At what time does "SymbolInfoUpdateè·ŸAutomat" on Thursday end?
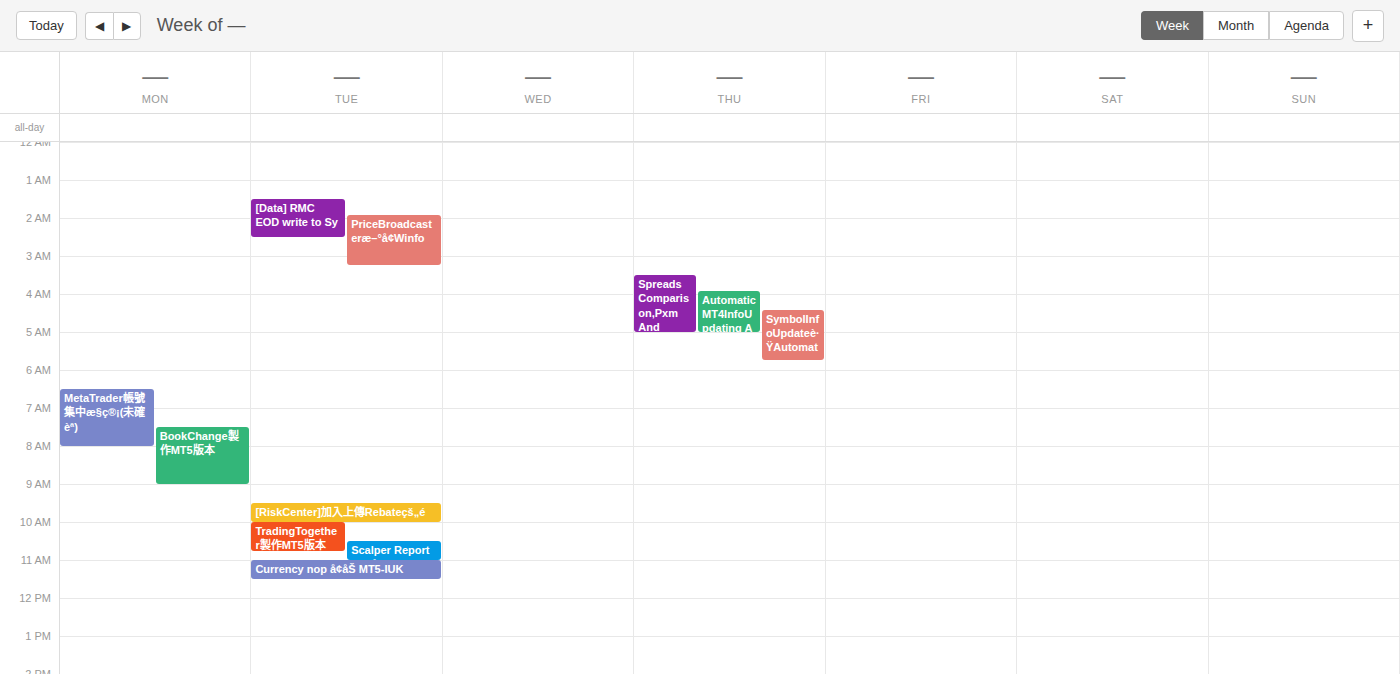
5:45 AM